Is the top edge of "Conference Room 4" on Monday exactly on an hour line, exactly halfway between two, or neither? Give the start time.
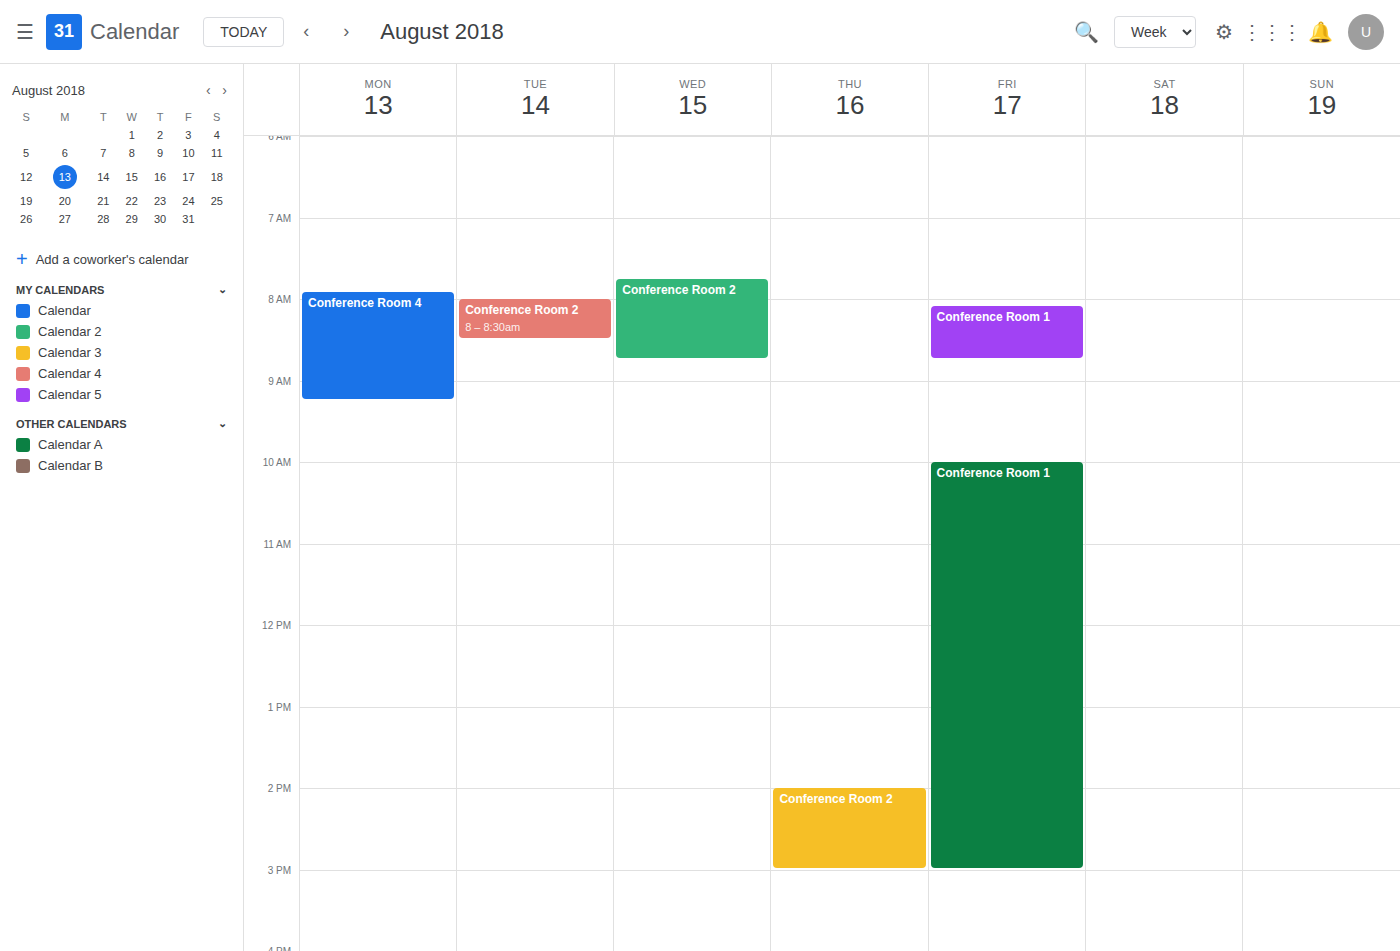
7:55 AM -- neither: 55 minutes below the 7 AM line and 5 minutes above the 8 AM line.